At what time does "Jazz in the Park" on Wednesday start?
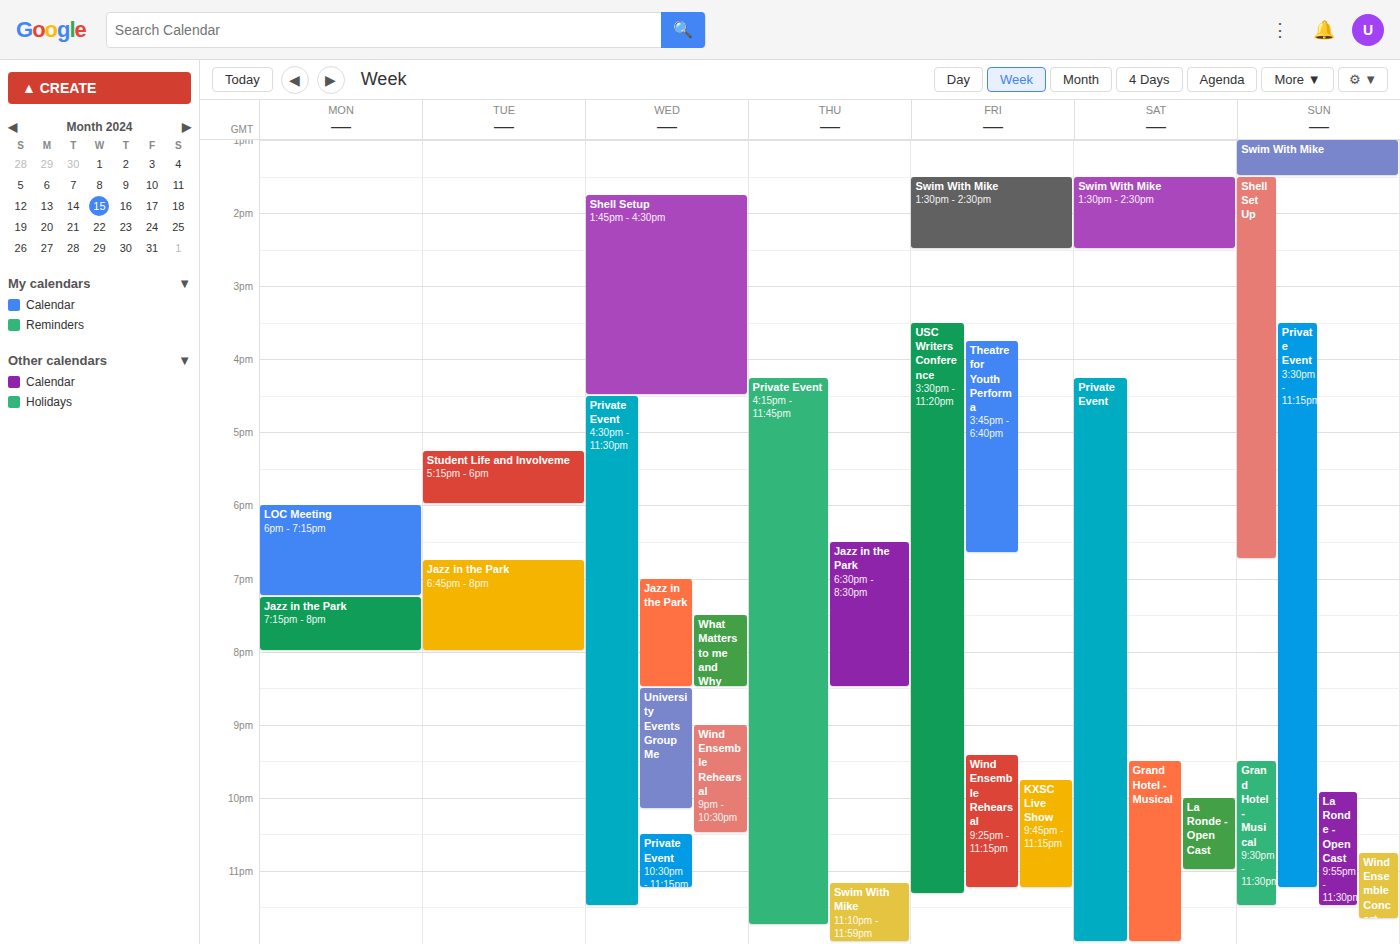
7:00 PM